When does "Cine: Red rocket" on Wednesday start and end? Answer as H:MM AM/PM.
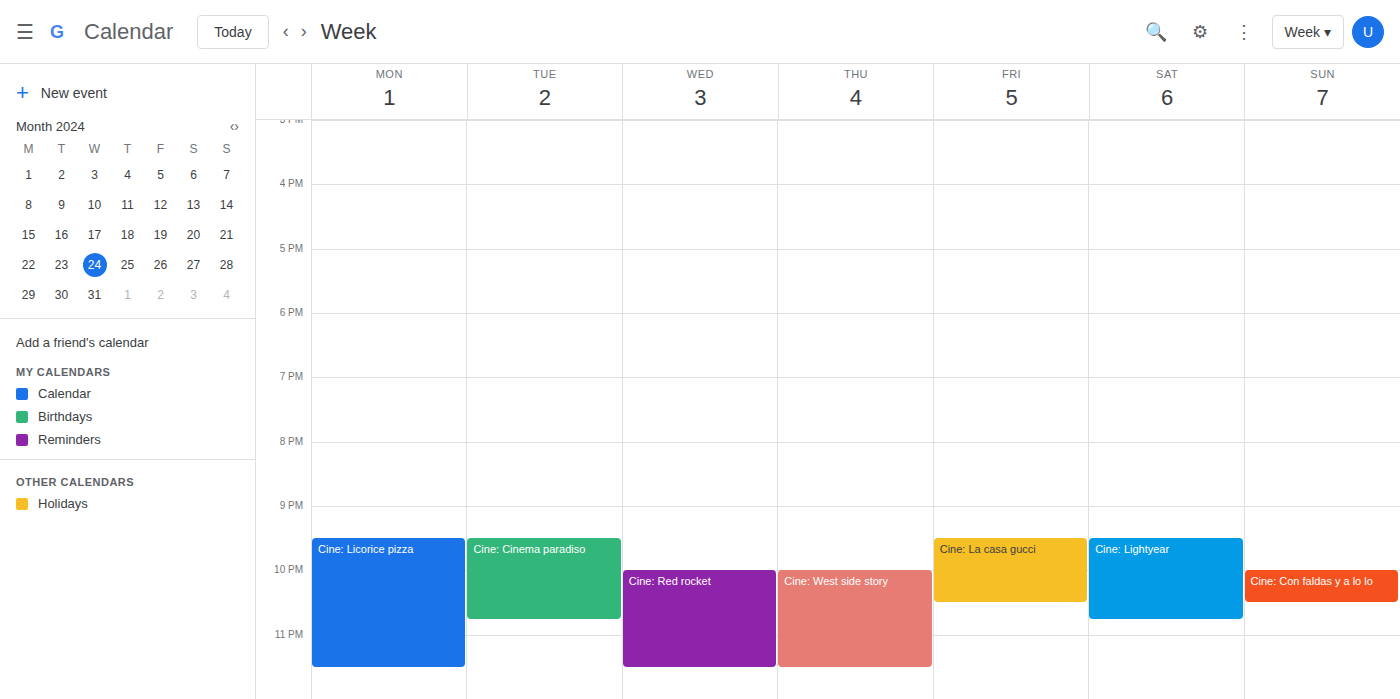
10:00 PM to 11:30 PM